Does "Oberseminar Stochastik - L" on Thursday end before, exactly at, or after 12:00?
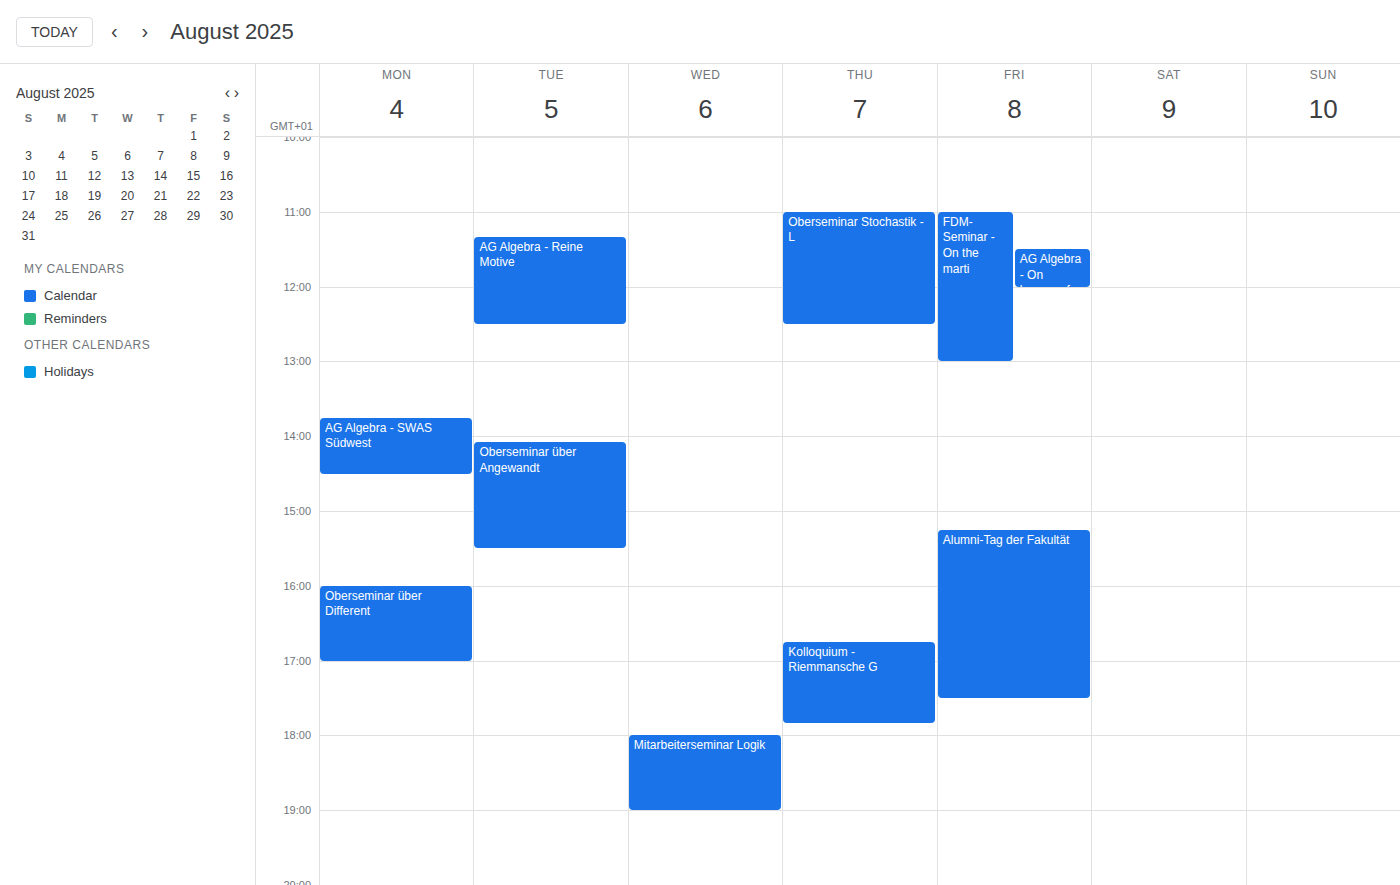
12:30 -- after 12:00, 30 minutes below the 12:00 line.